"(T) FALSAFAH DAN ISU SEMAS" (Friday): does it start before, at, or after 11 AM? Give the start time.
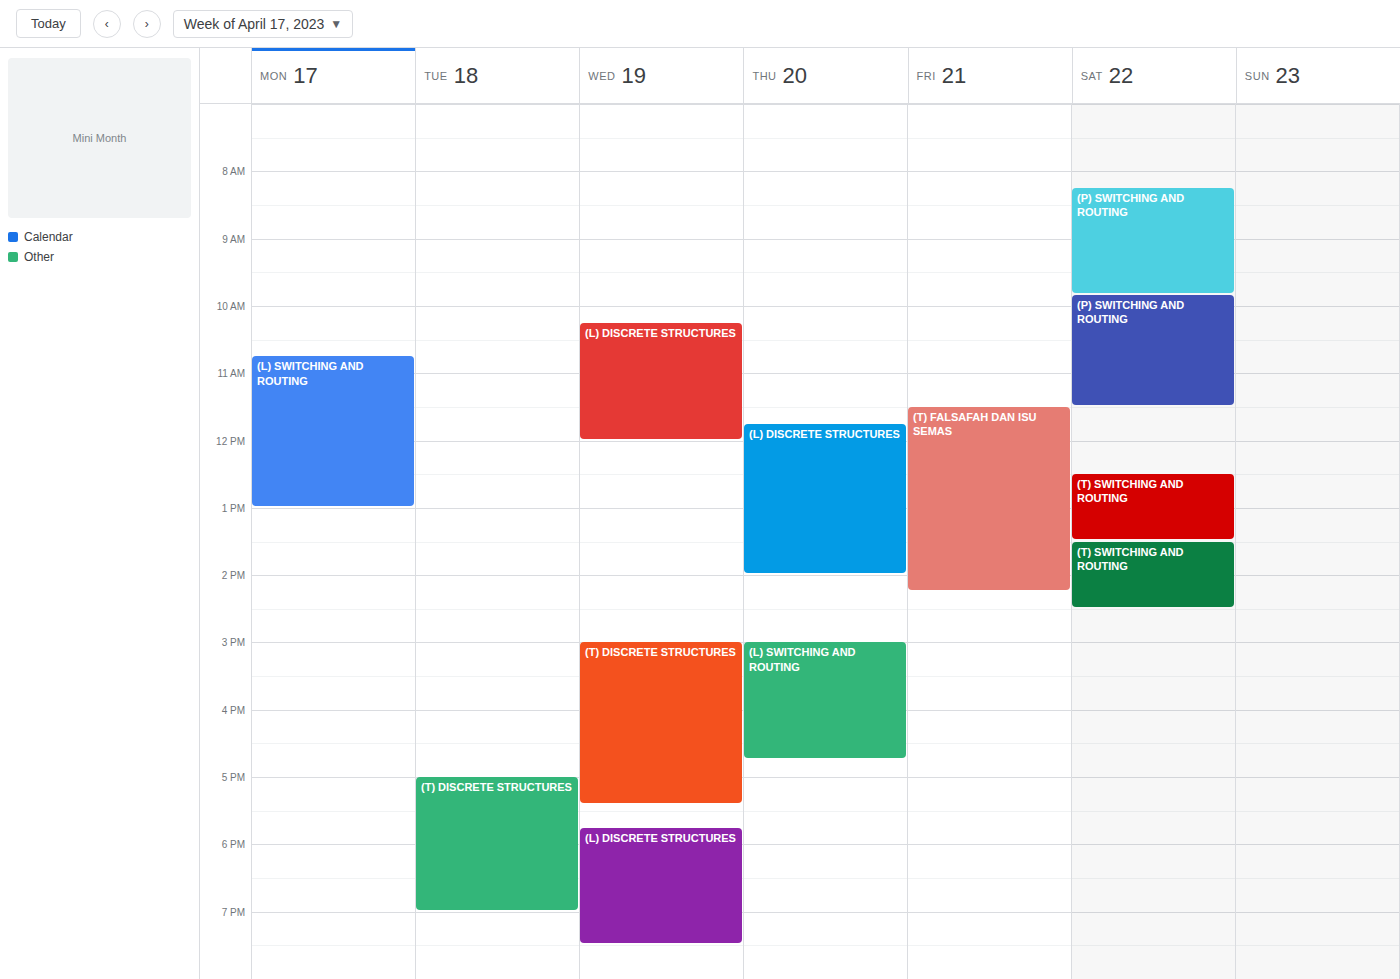
11:30 AM -- after 11 AM, 30 minutes below the 11 AM line.